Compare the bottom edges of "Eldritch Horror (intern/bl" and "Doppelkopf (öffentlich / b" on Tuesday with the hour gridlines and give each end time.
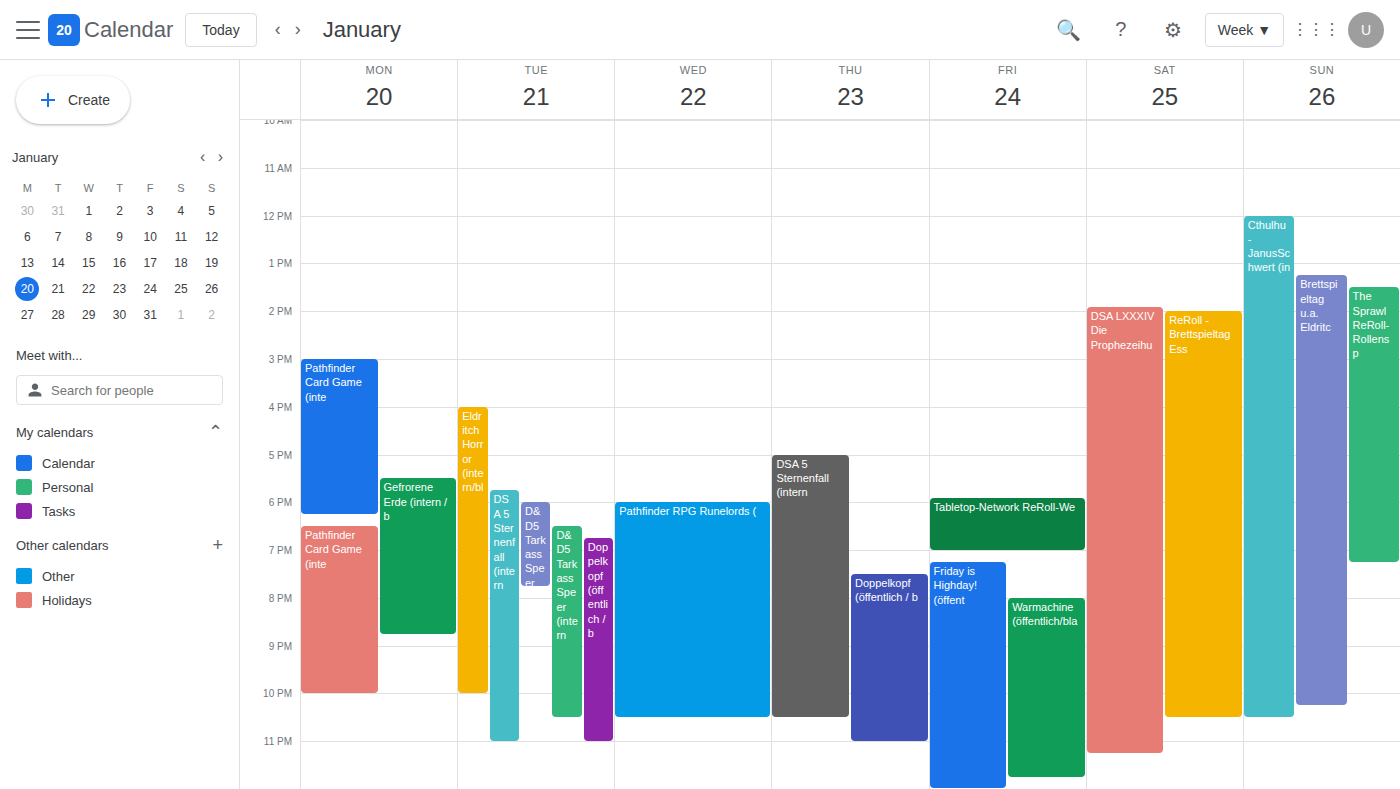
"Eldritch Horror (intern/bl": 10:00 PM, exactly on the 10 PM line. "Doppelkopf (öffentlich / b": 11:00 PM, exactly on the 11 PM line.